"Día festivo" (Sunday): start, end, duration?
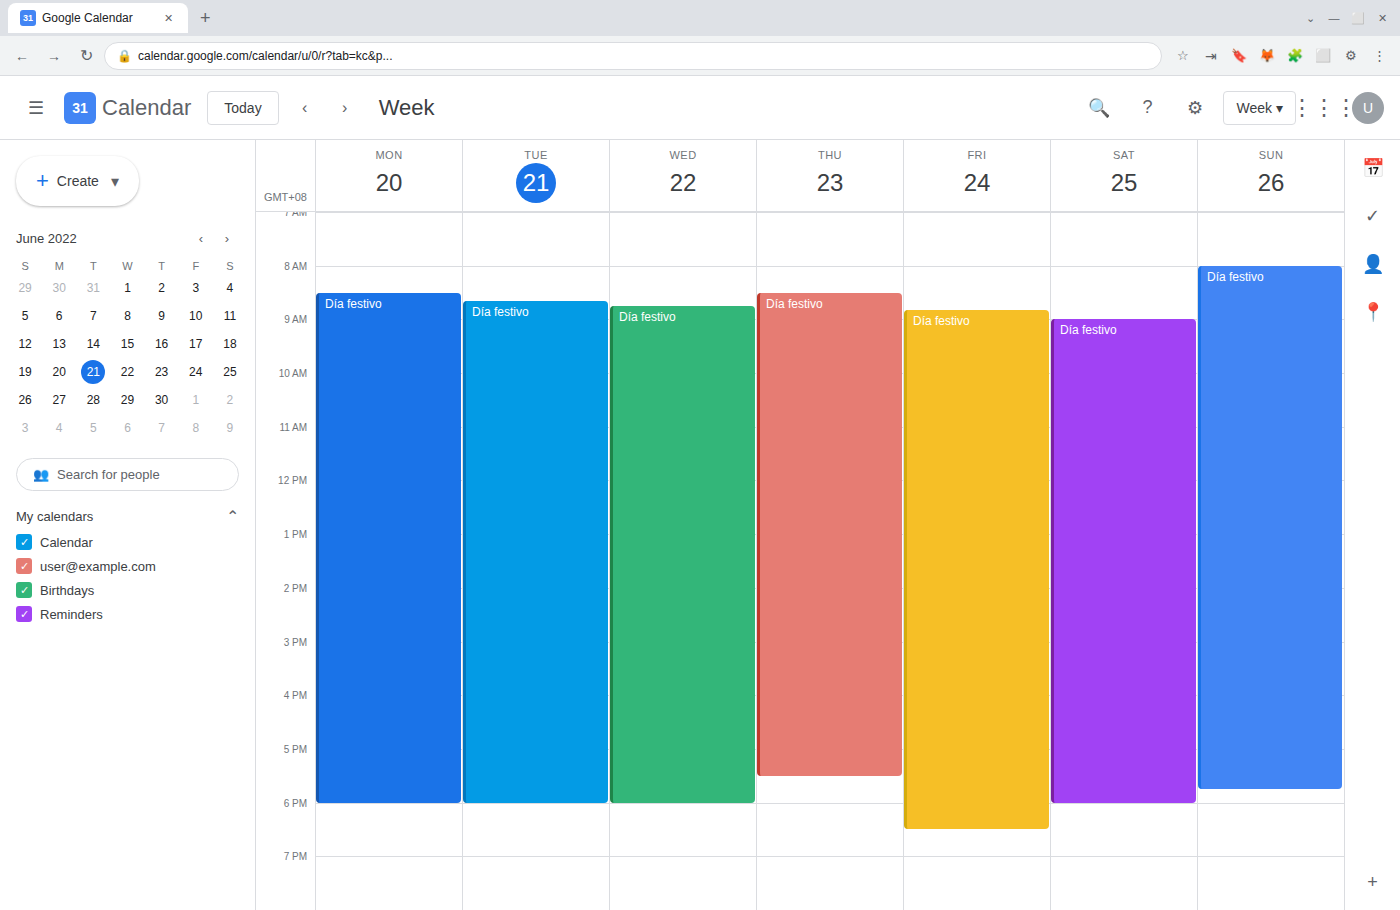
08:00 to 17:45, 9 hours 45 minutes